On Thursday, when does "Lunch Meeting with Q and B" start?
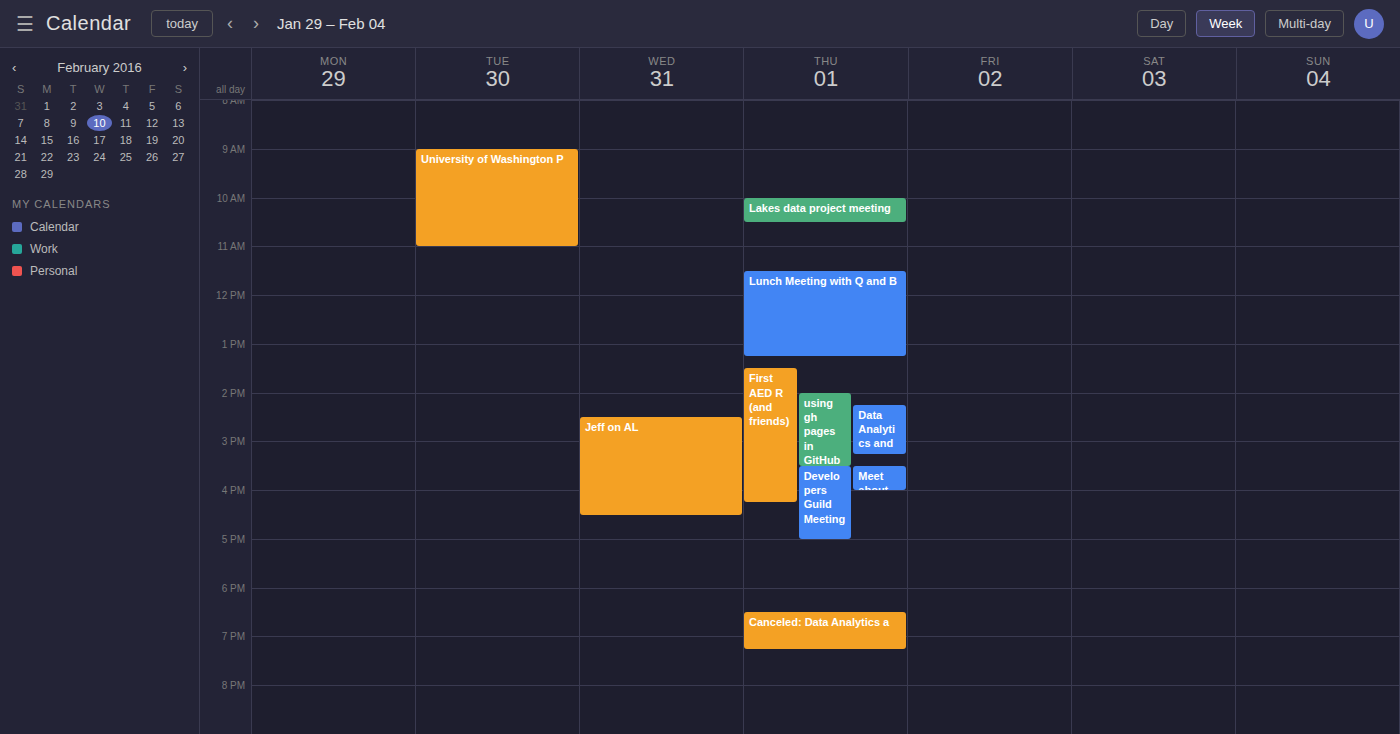
11:30 AM